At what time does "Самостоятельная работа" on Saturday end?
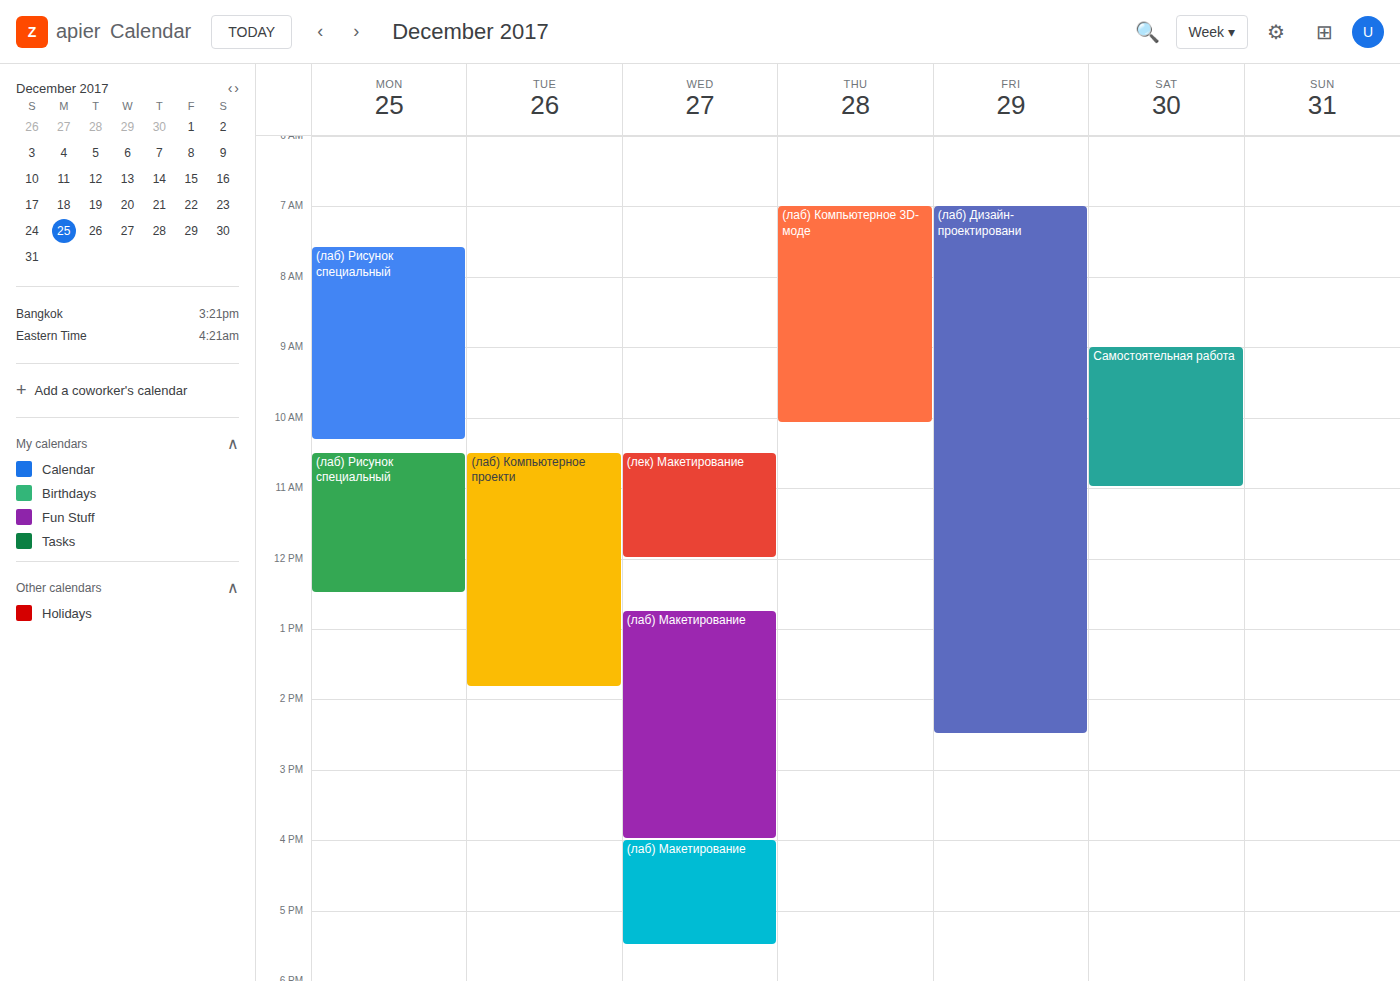
11:00 AM